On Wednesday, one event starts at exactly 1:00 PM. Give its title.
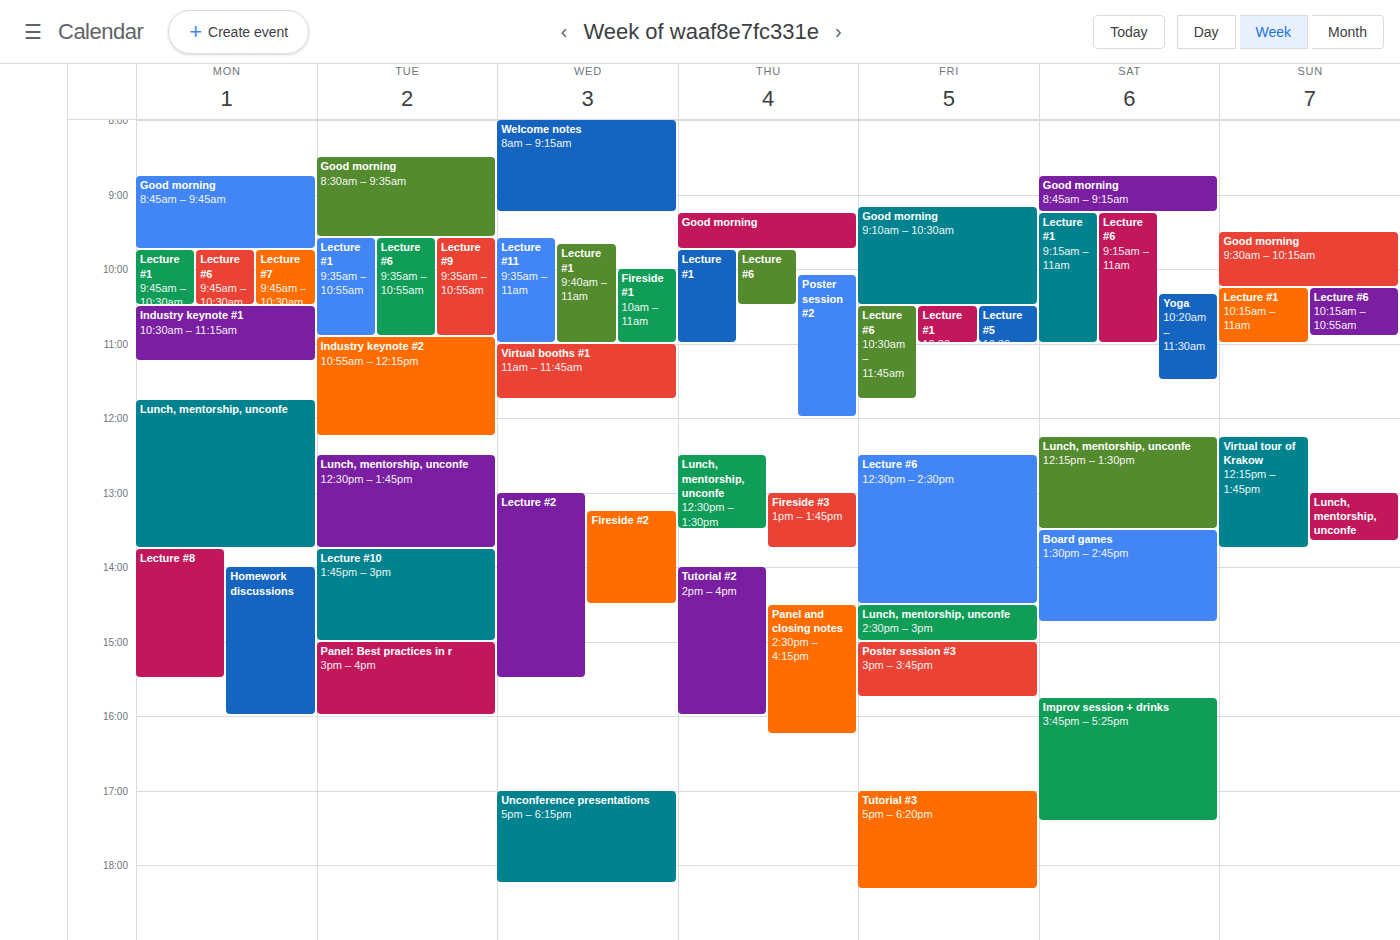
"Lecture #2"